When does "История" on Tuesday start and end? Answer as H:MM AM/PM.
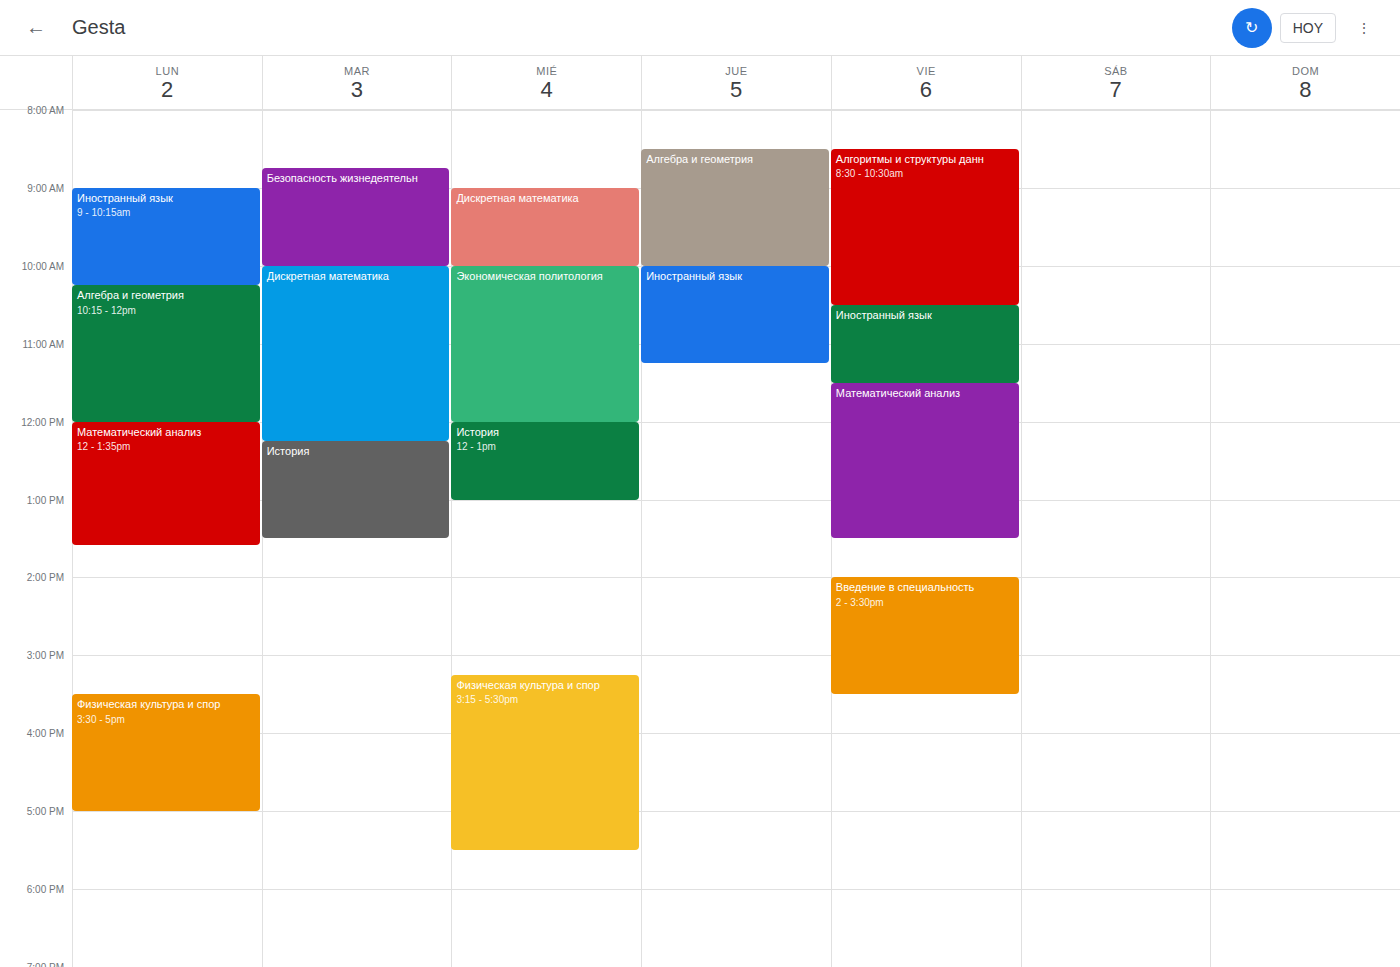
12:15 PM to 1:30 PM